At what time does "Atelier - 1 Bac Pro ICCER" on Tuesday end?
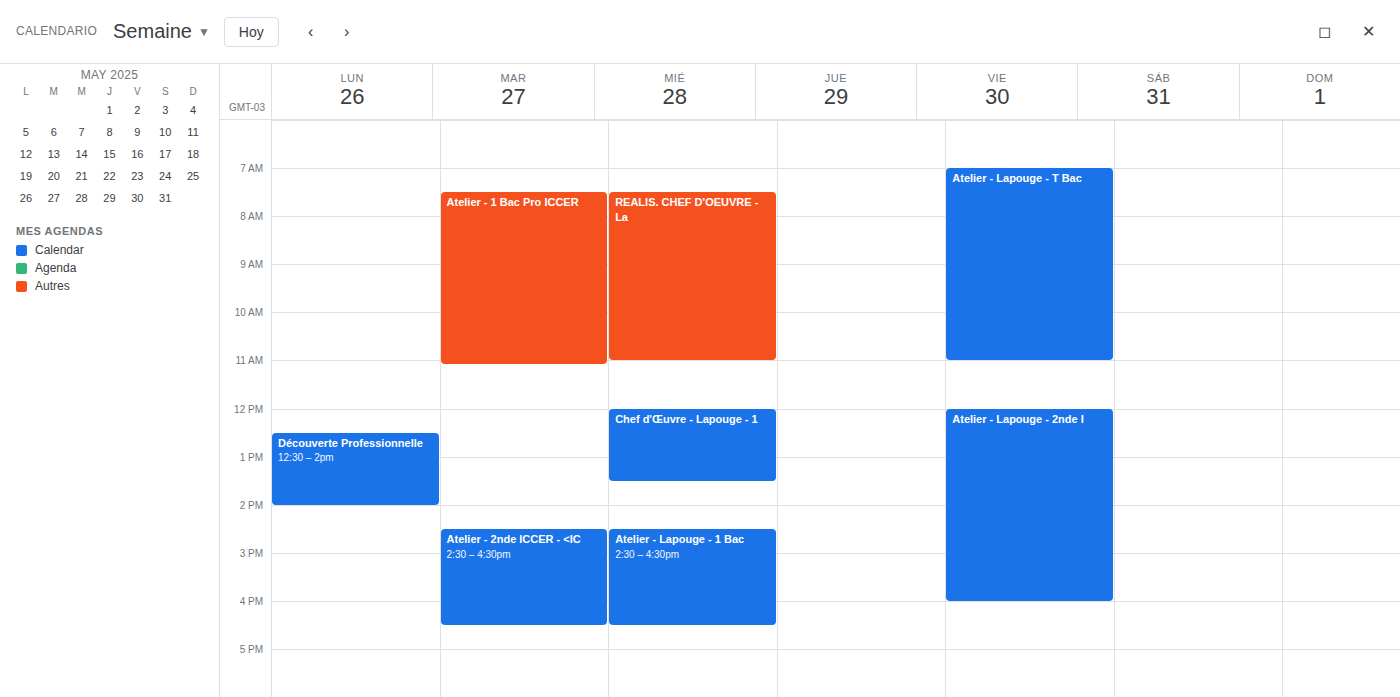
11:05 AM